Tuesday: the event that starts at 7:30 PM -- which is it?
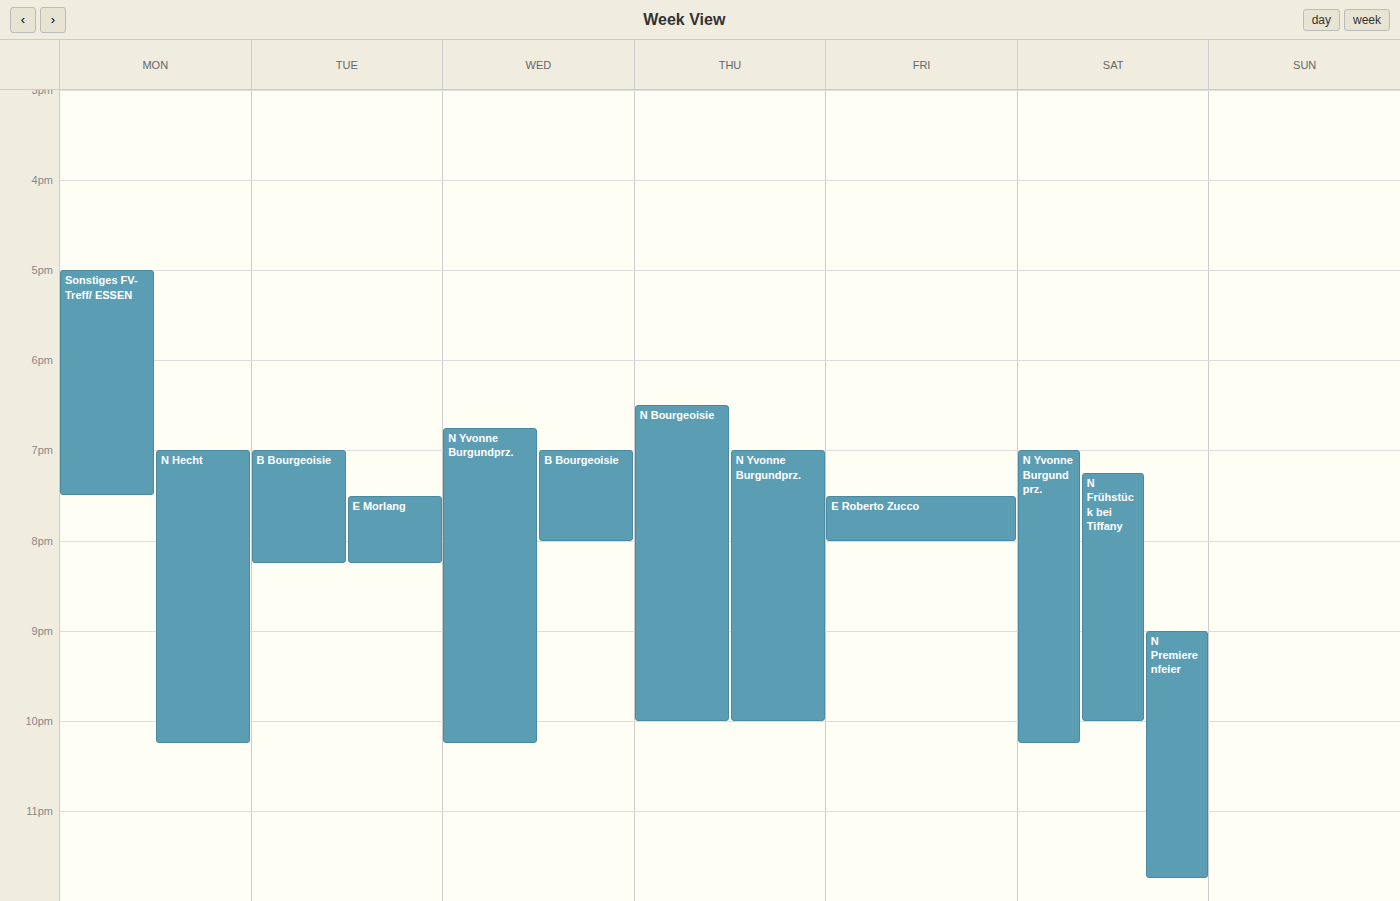
"E Morlang"